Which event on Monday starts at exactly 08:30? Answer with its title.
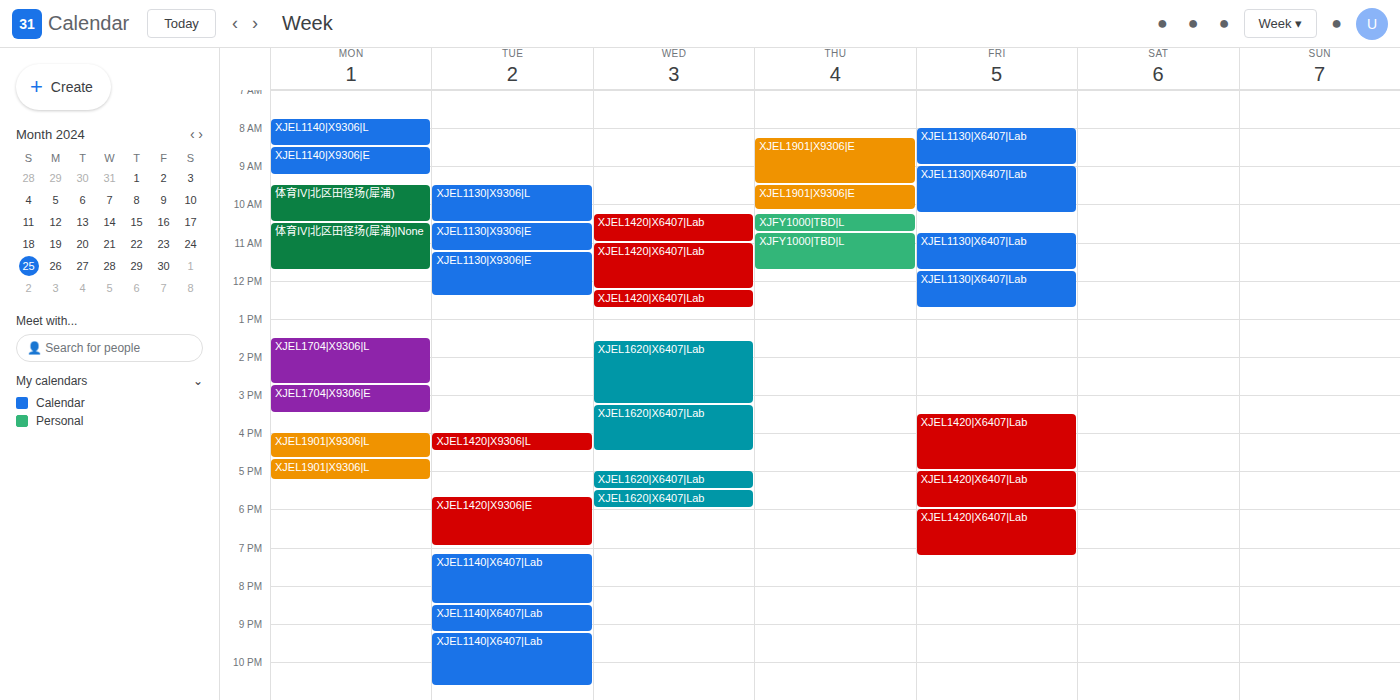
"XJEL1140|X9306|E"